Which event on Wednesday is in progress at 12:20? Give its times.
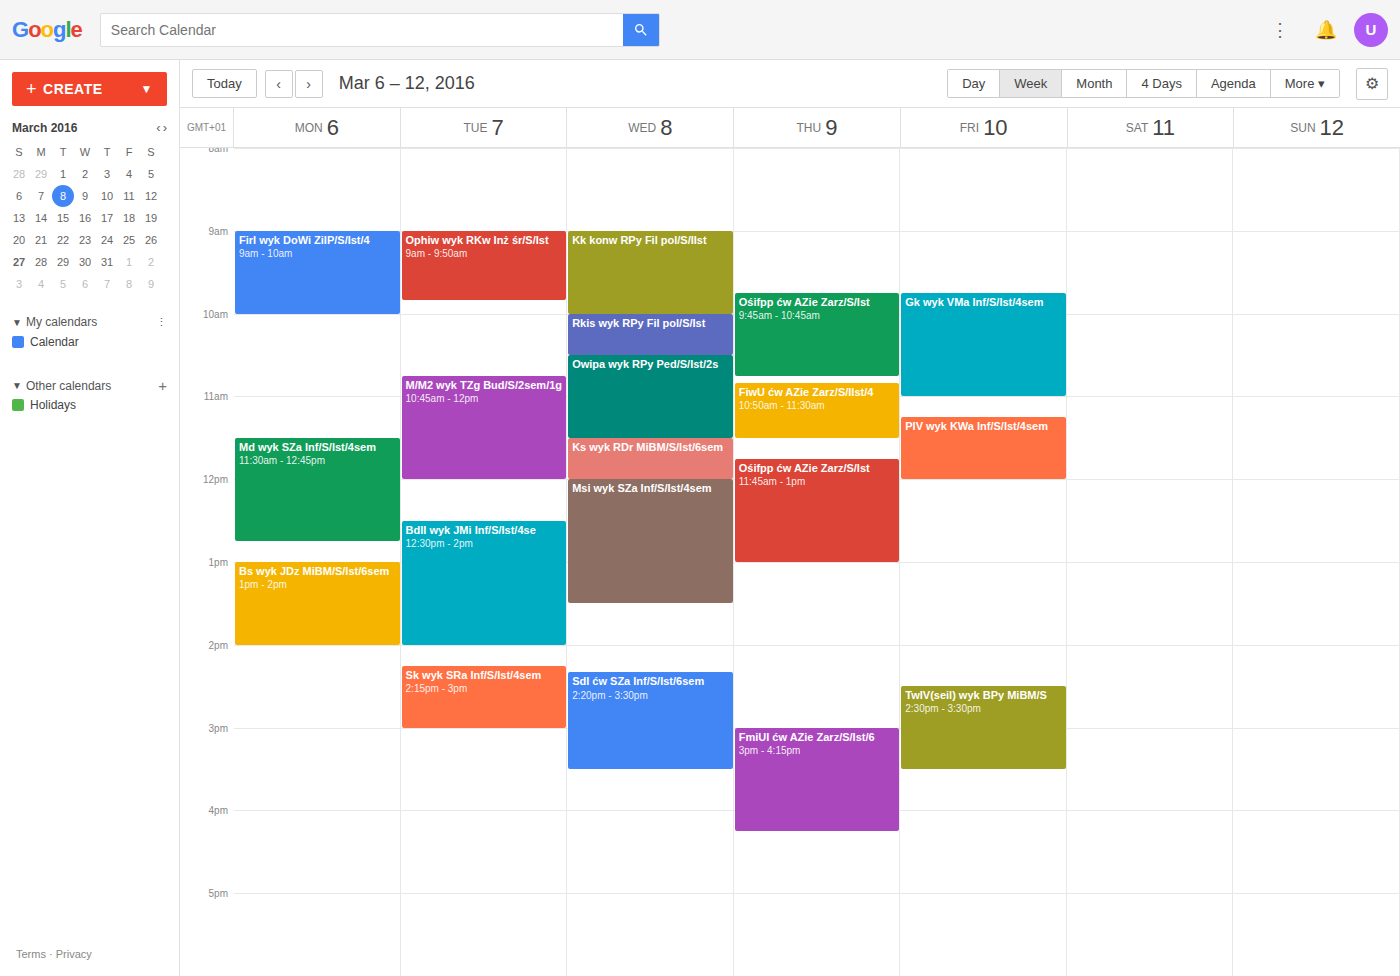
"Msi wyk SZa Inf/S/Ist/4sem", 12:00 to 13:30